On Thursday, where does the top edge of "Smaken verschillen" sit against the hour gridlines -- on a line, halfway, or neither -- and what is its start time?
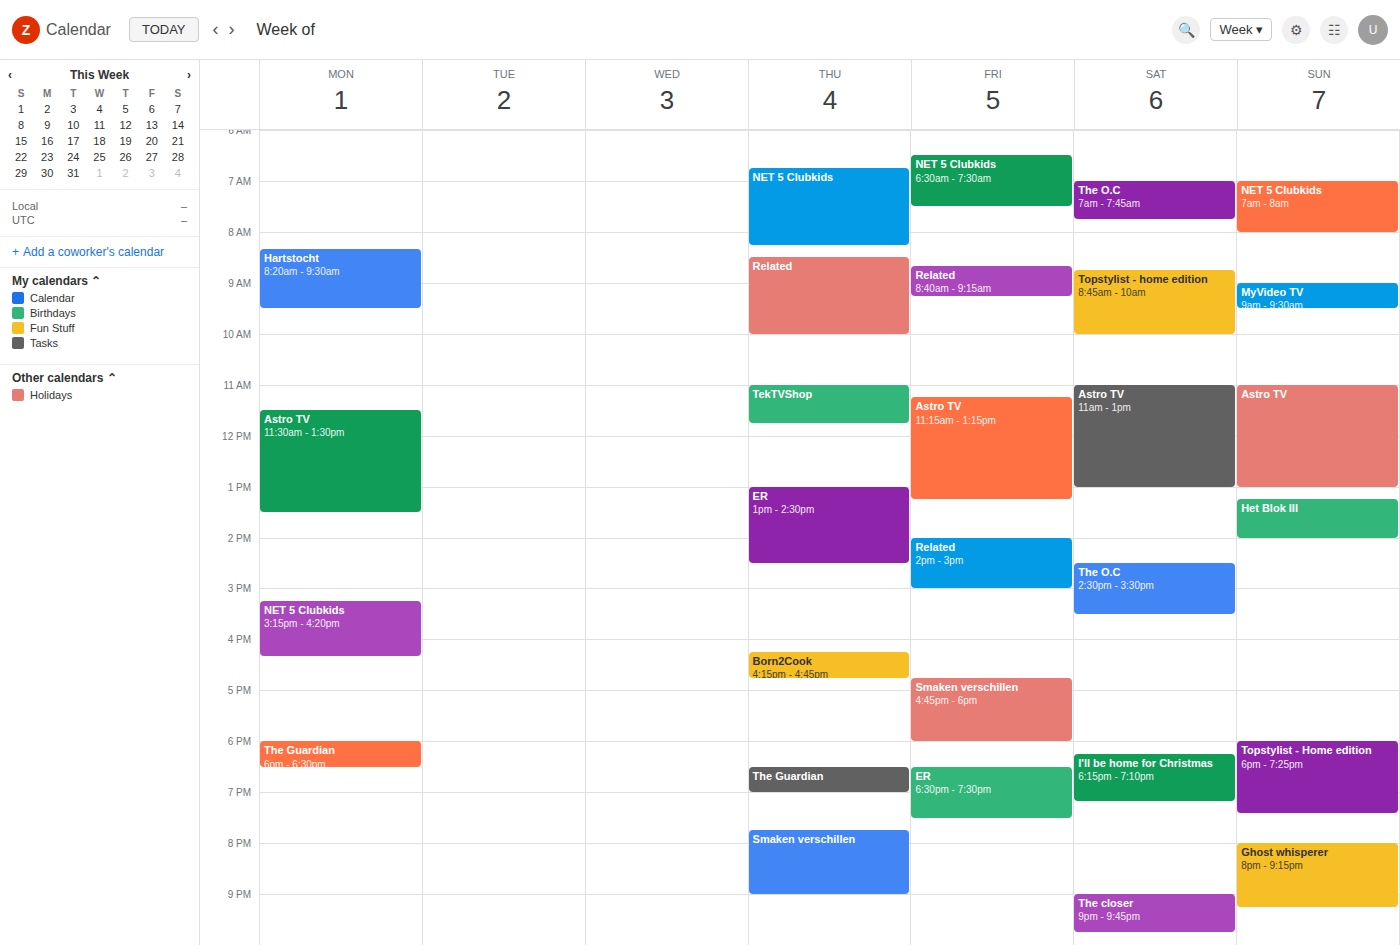
7:45 PM -- neither: three quarters of the way from the 7 PM line to the 8 PM line.